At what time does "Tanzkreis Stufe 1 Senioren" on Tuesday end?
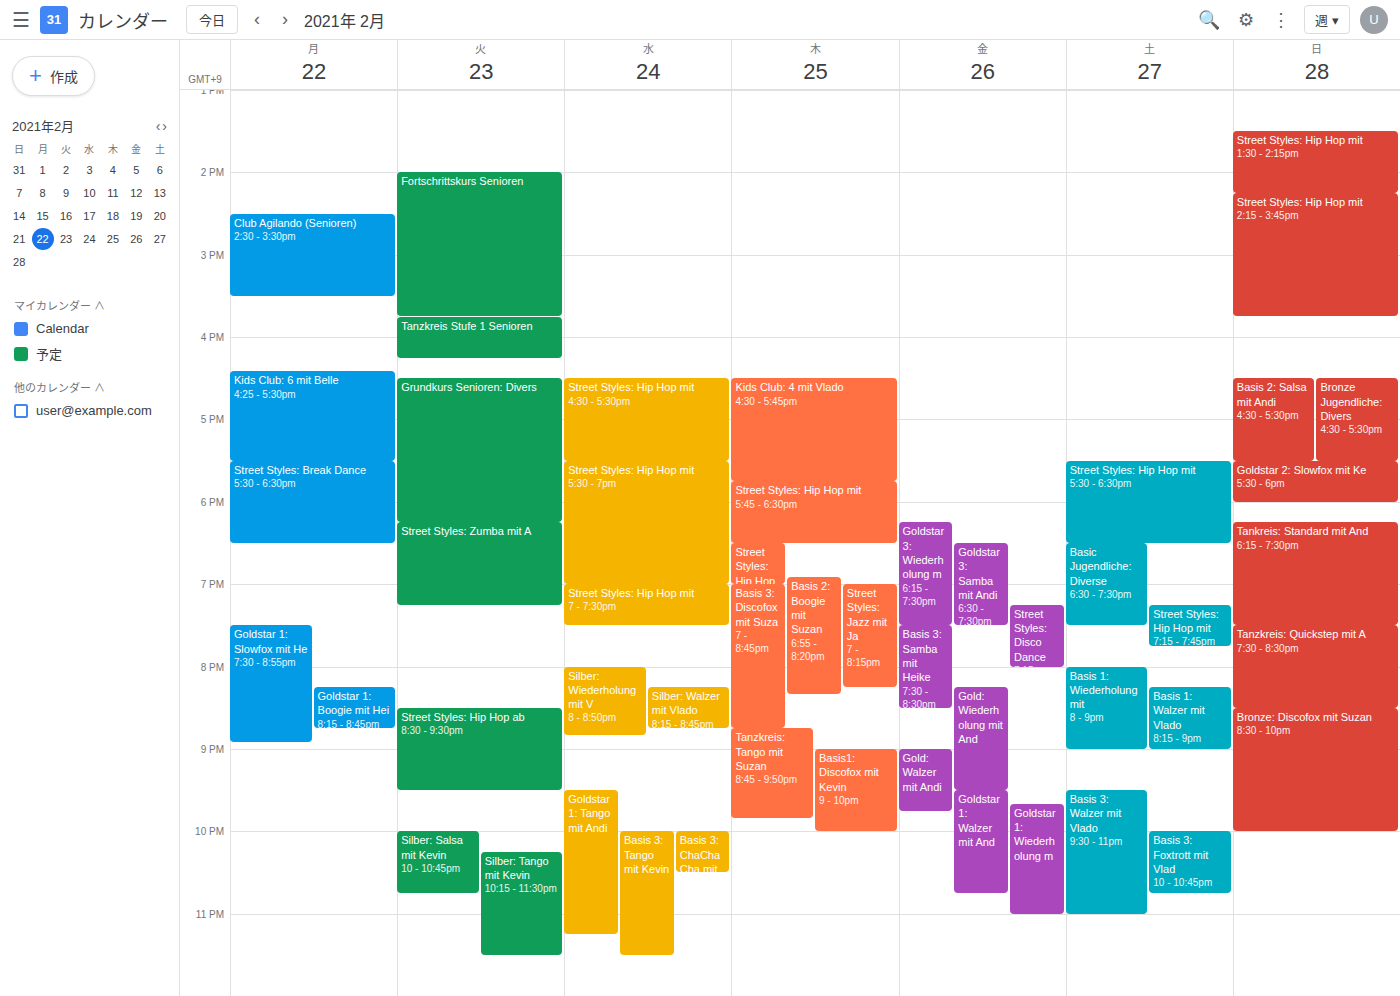
4:15 PM